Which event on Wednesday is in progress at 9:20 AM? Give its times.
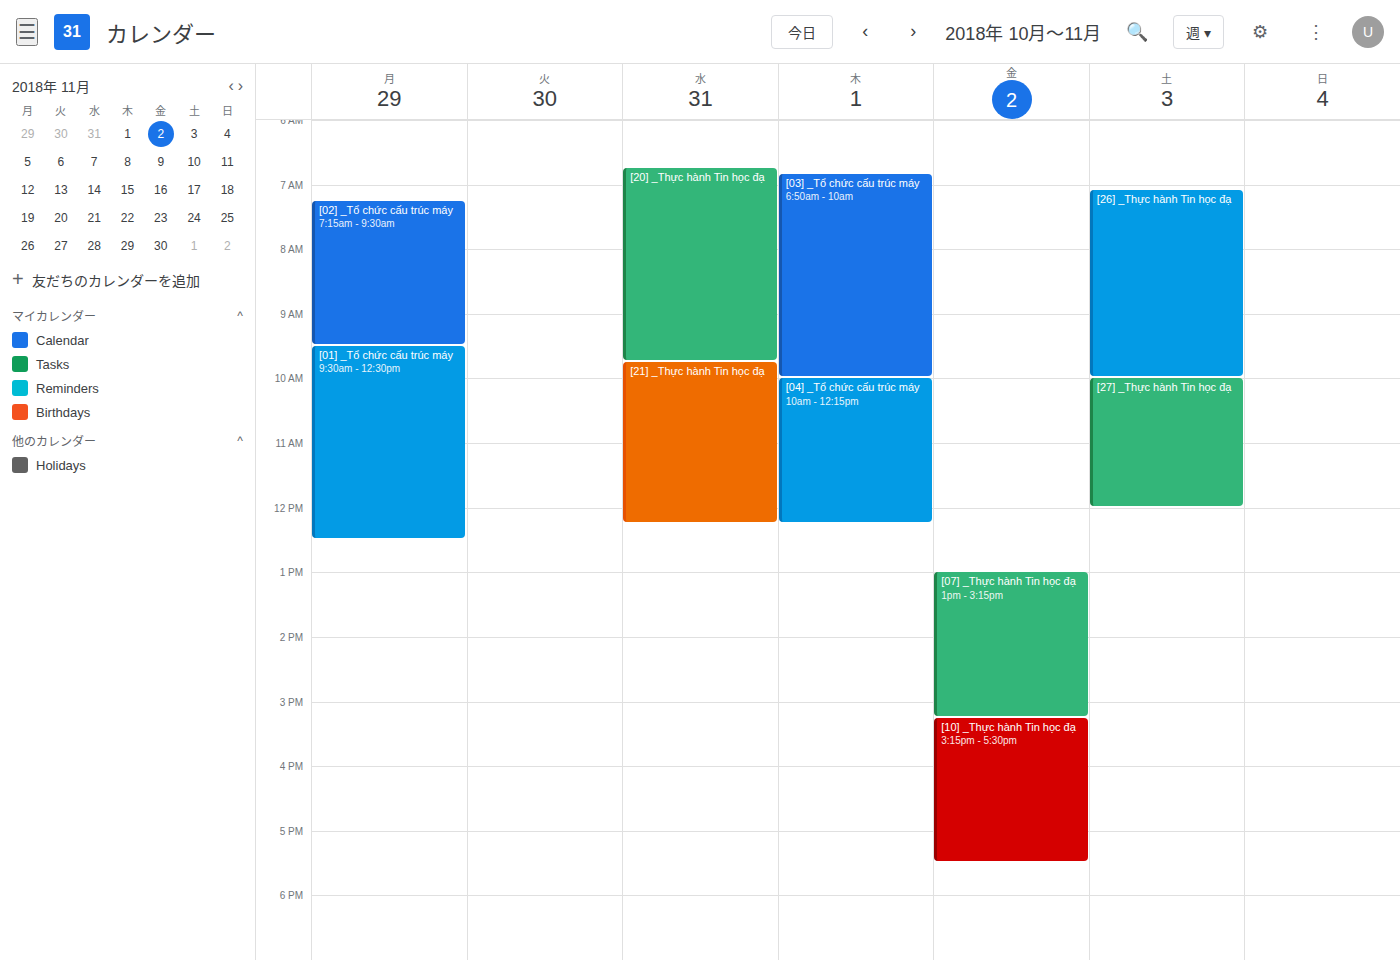
"[20] _Thực hành Tin học đạ", 6:45 AM to 9:45 AM